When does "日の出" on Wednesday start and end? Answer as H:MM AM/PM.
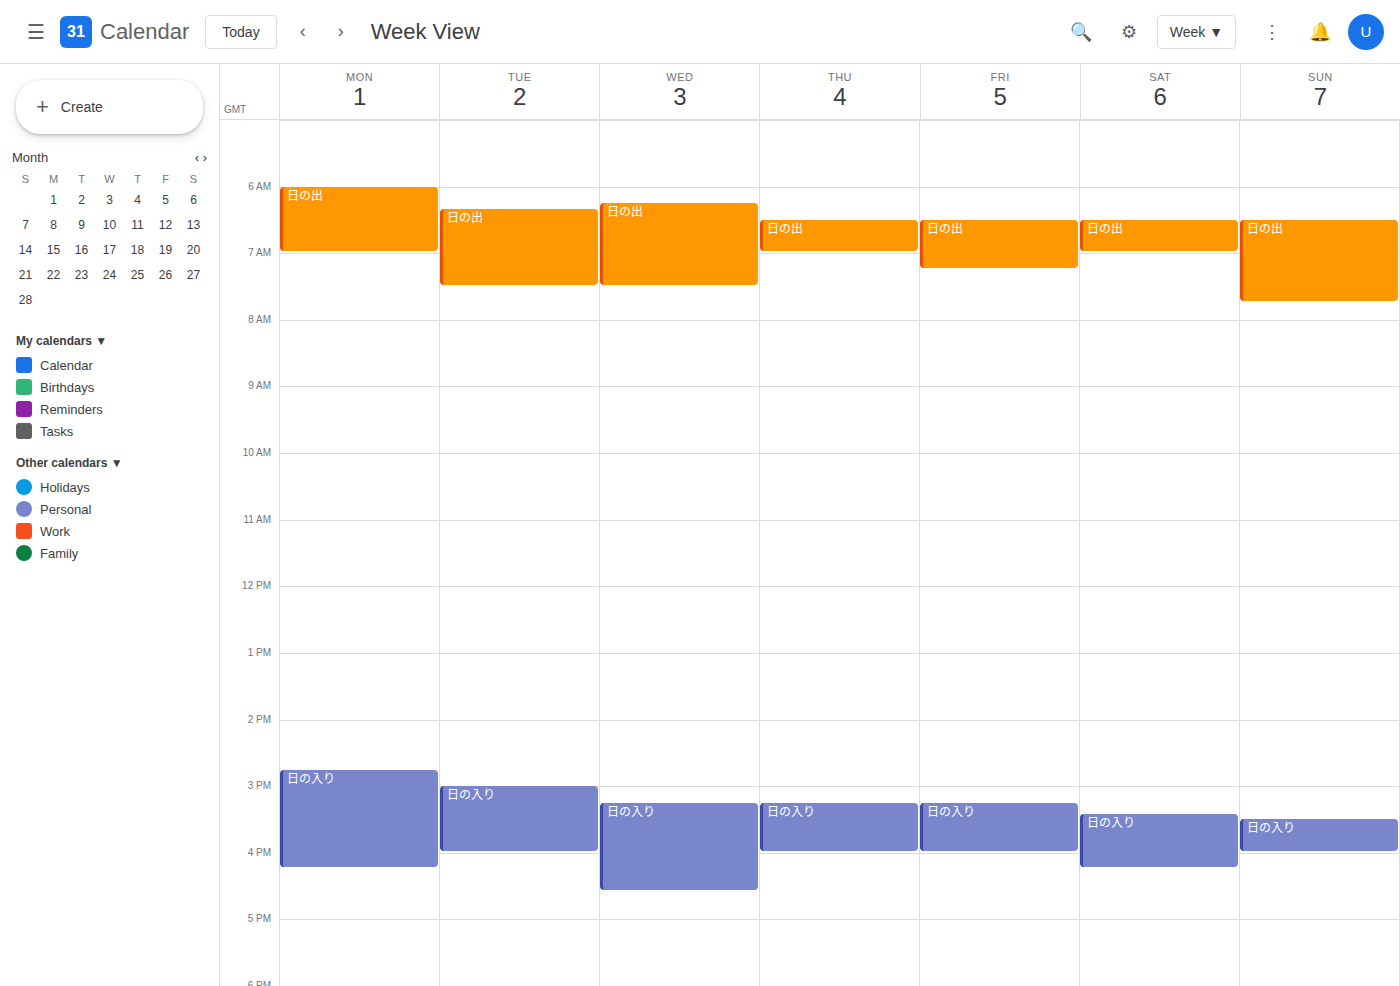
6:15 AM to 7:30 AM